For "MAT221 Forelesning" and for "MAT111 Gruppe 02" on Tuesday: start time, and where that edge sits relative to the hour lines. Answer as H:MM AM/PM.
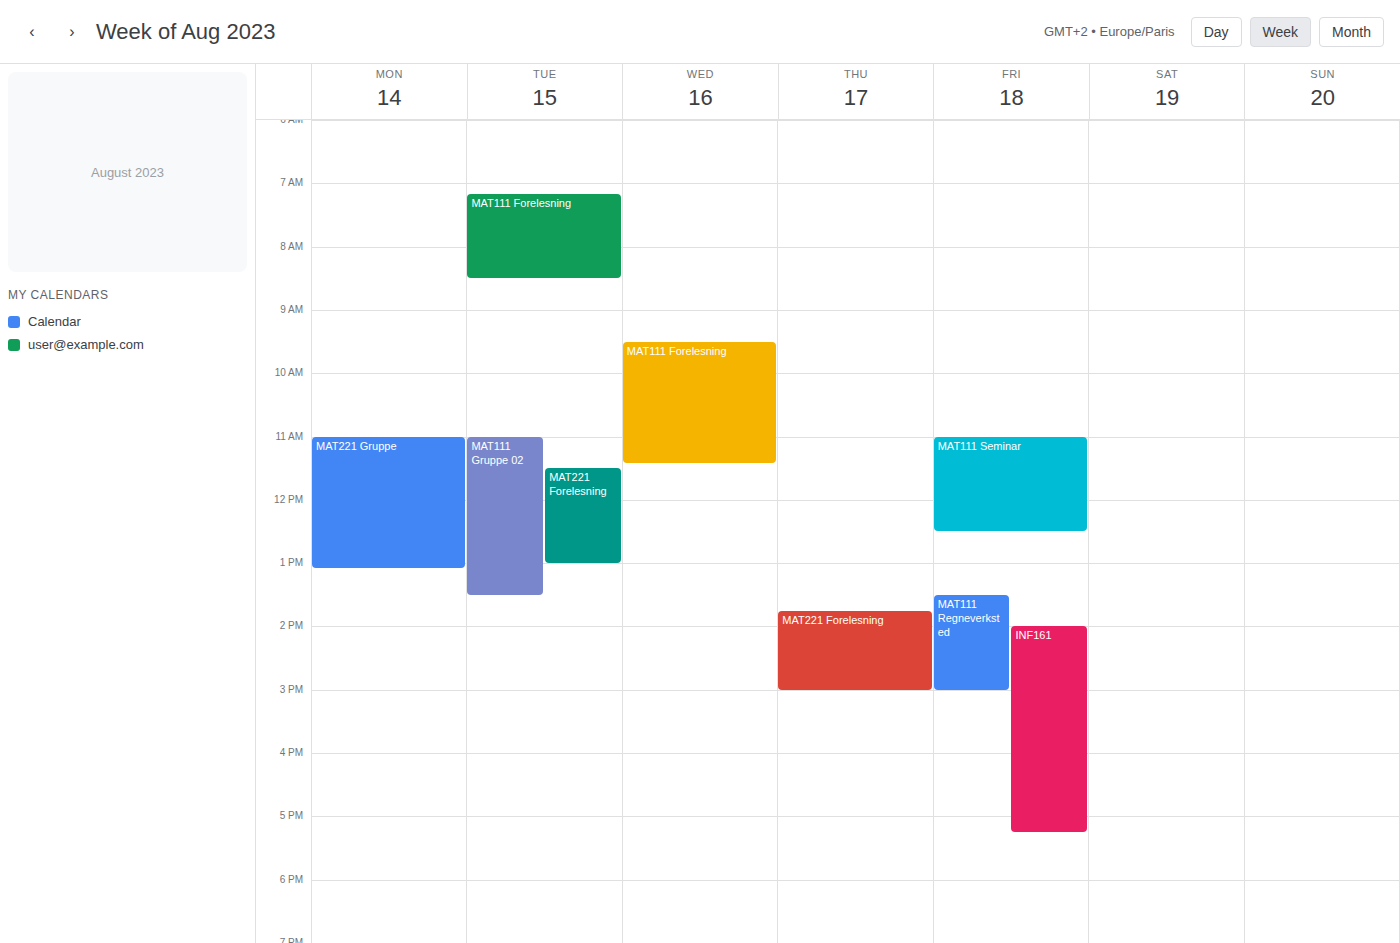
"MAT221 Forelesning": 11:30 AM, halfway between the 11 AM and 12 PM lines. "MAT111 Gruppe 02": 11:00 AM, exactly on the 11 AM line.